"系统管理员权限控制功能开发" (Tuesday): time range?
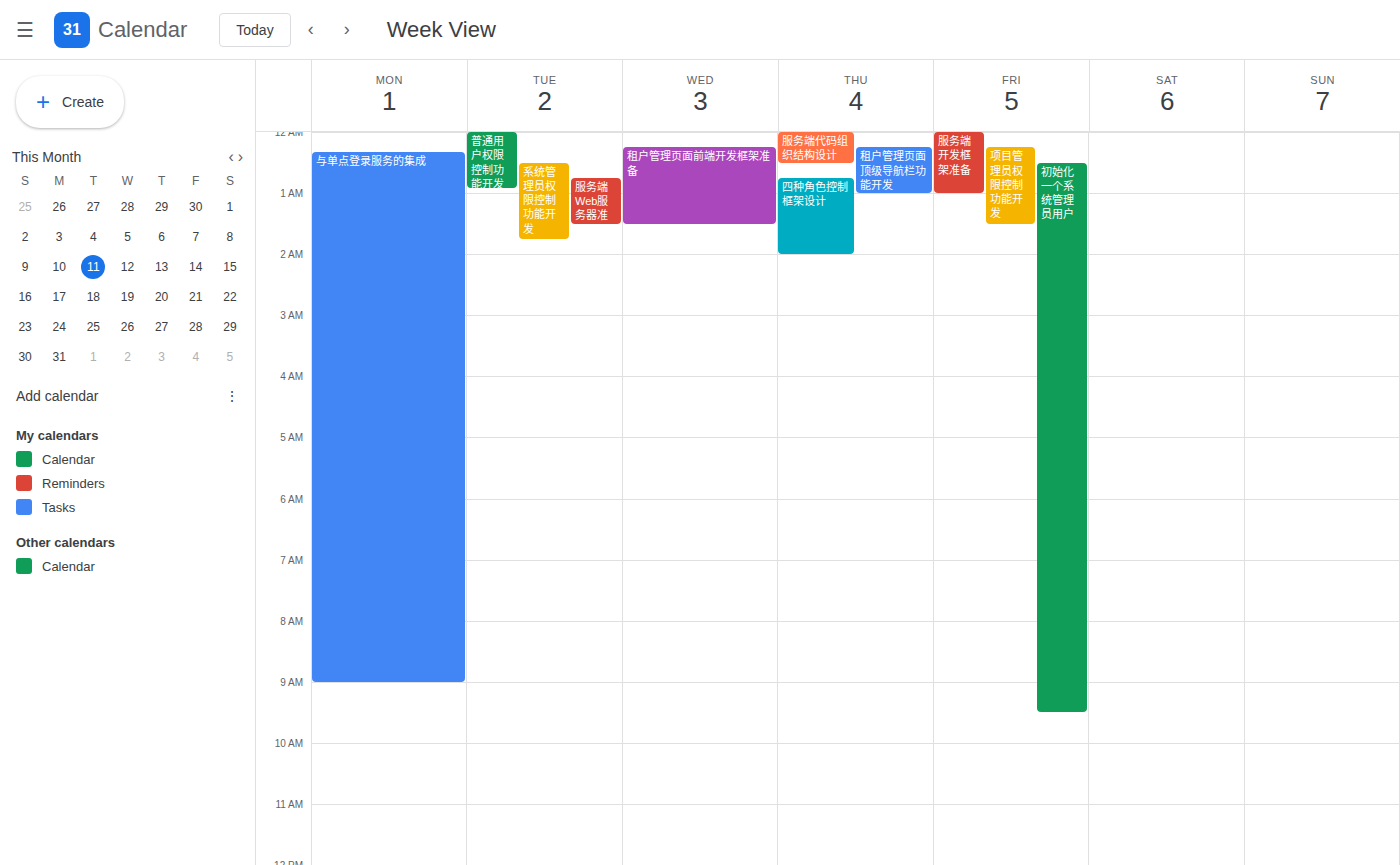
12:30 AM to 1:45 AM